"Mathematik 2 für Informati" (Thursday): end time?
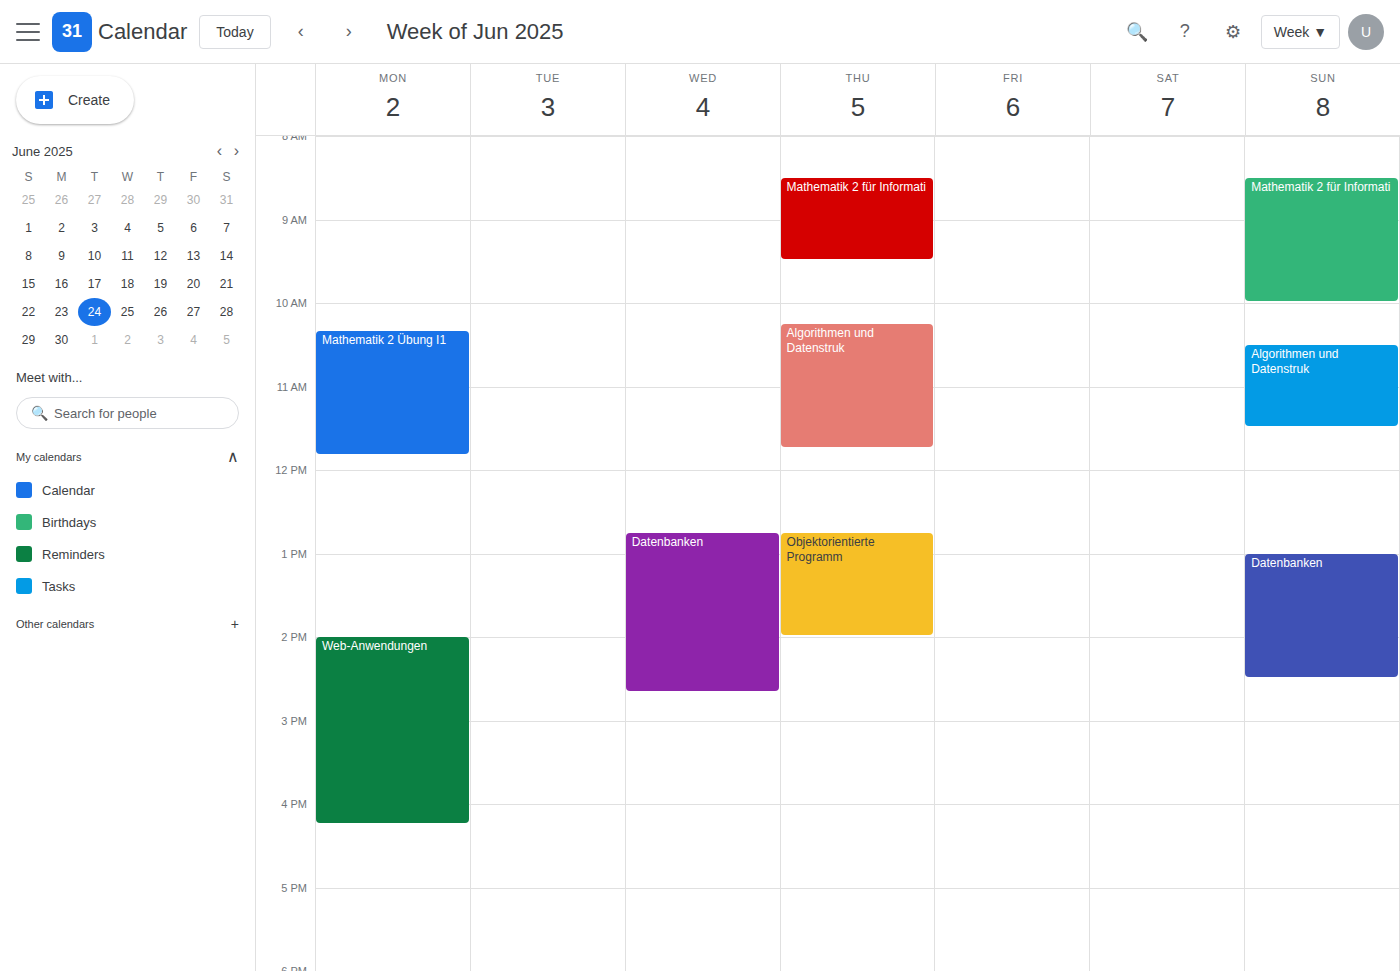
9:30 AM